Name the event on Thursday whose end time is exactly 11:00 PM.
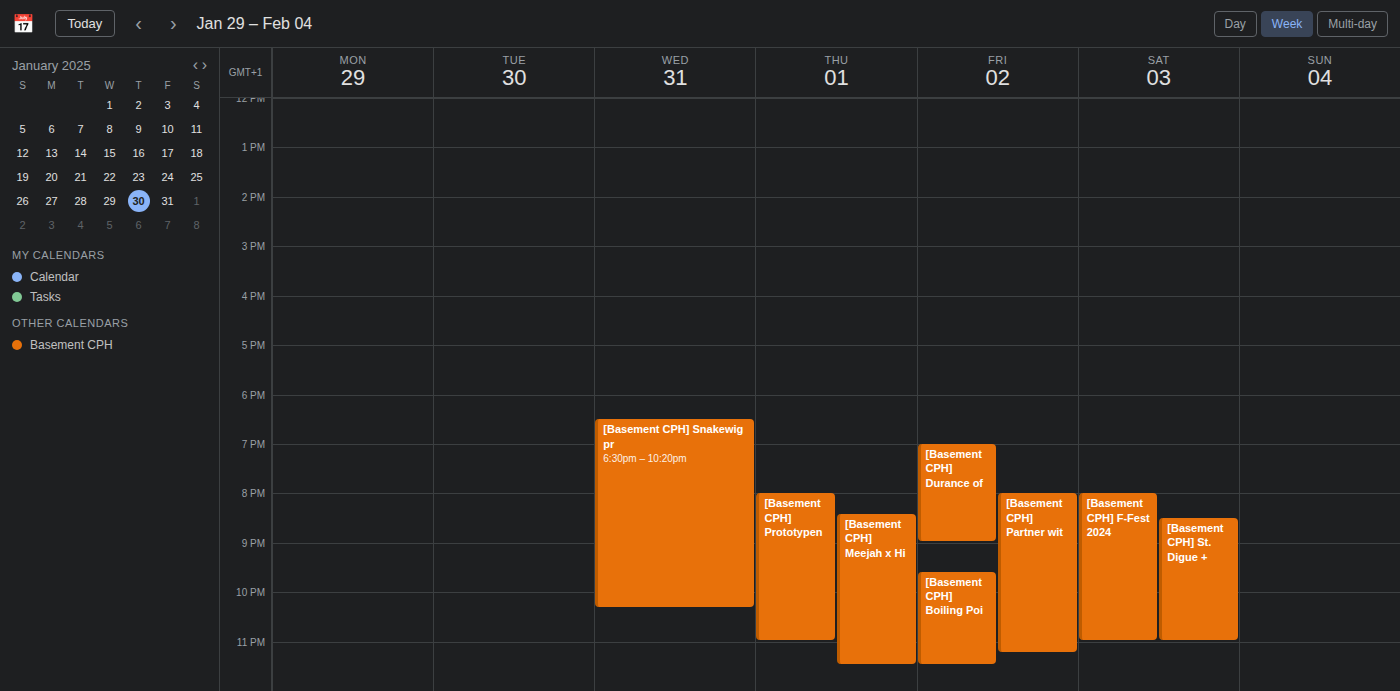
"[Basement CPH] Prototypen"